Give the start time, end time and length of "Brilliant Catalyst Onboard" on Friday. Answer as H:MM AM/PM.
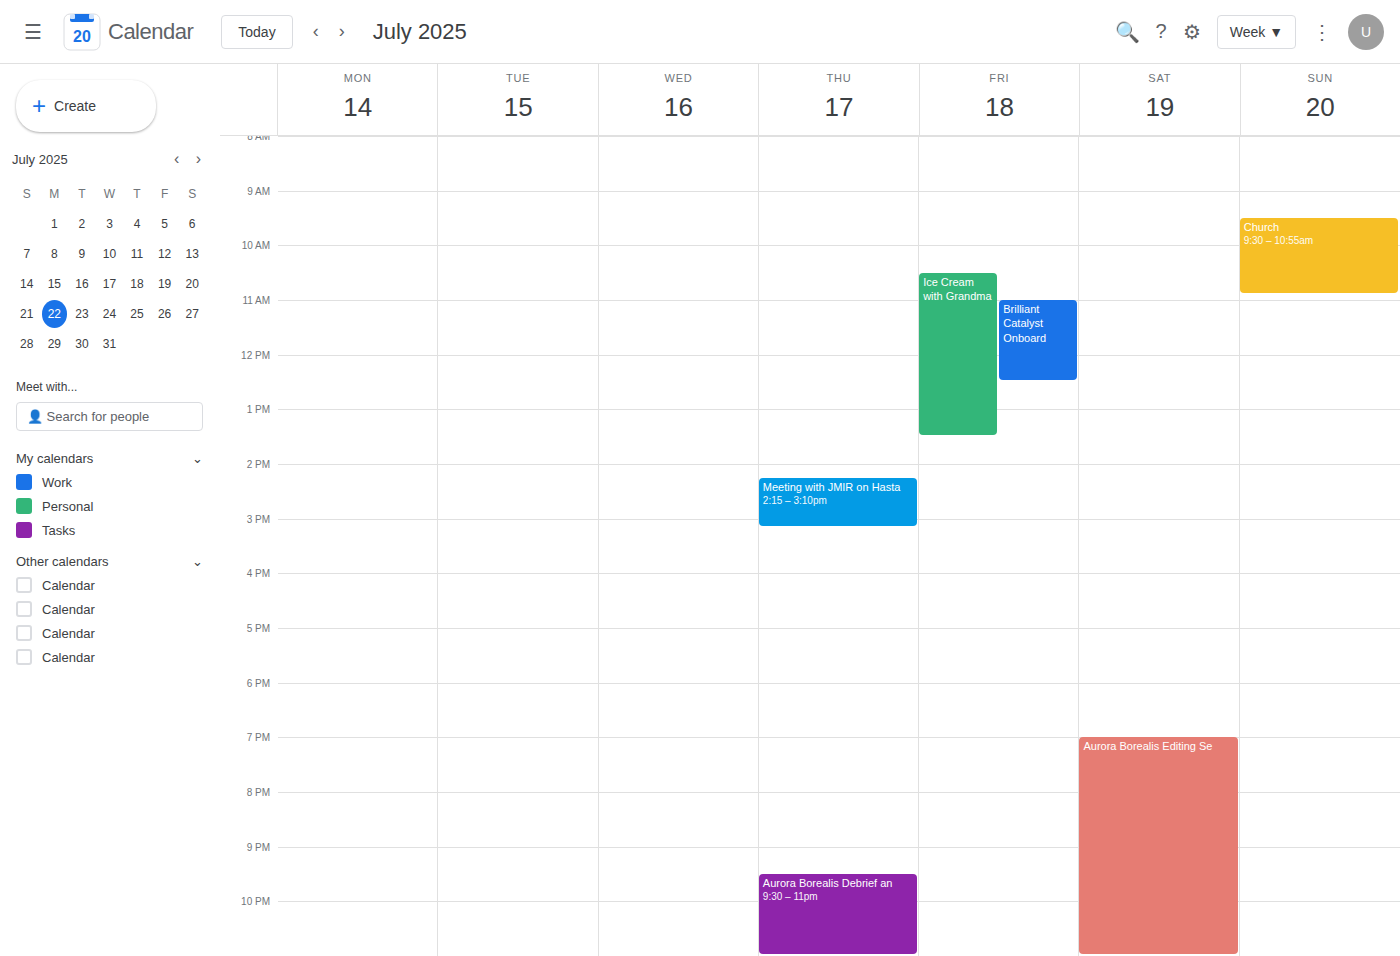
11:00 AM to 12:30 PM, 1 hour 30 minutes